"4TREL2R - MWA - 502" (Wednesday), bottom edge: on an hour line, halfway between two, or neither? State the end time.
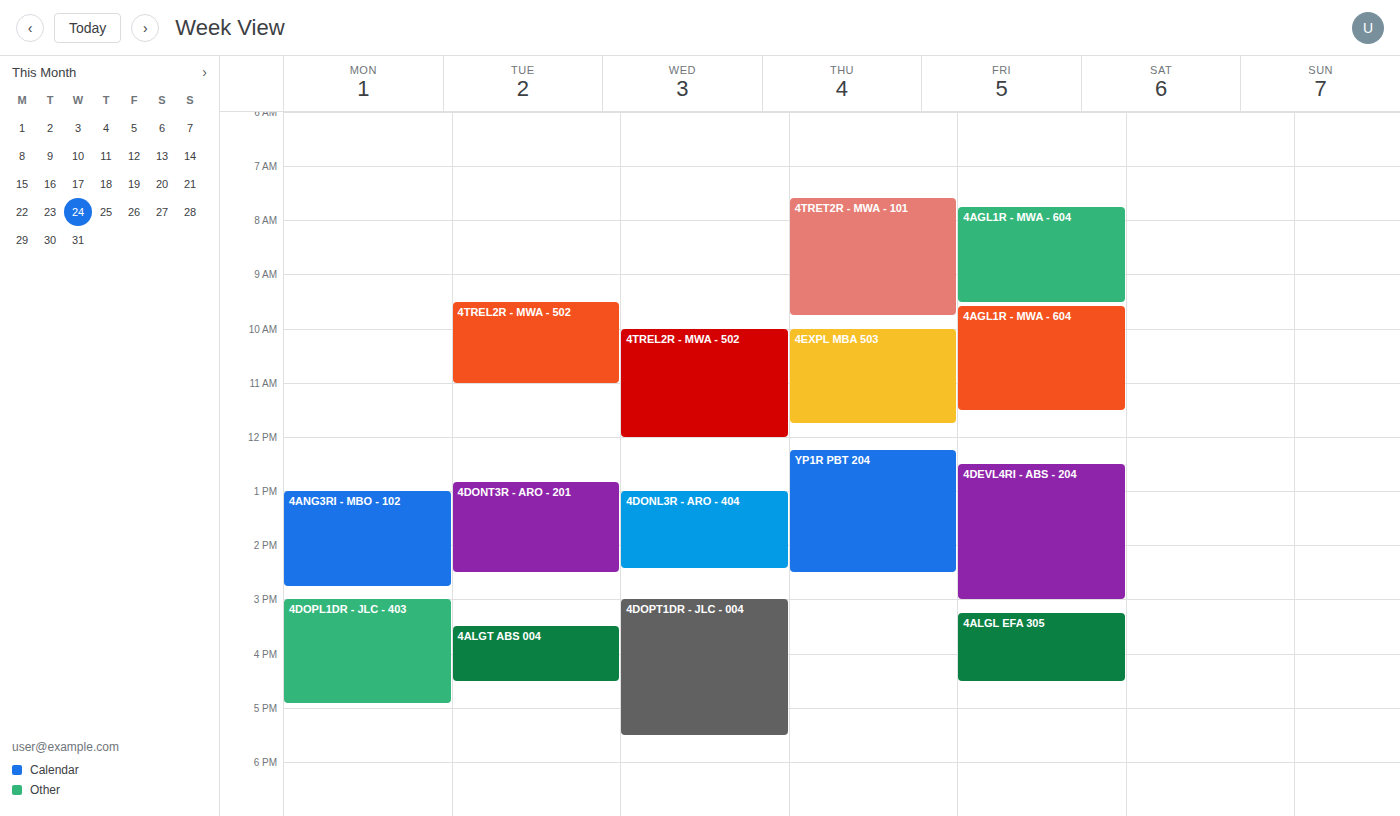
12:00 PM -- exactly on the 12 PM line.